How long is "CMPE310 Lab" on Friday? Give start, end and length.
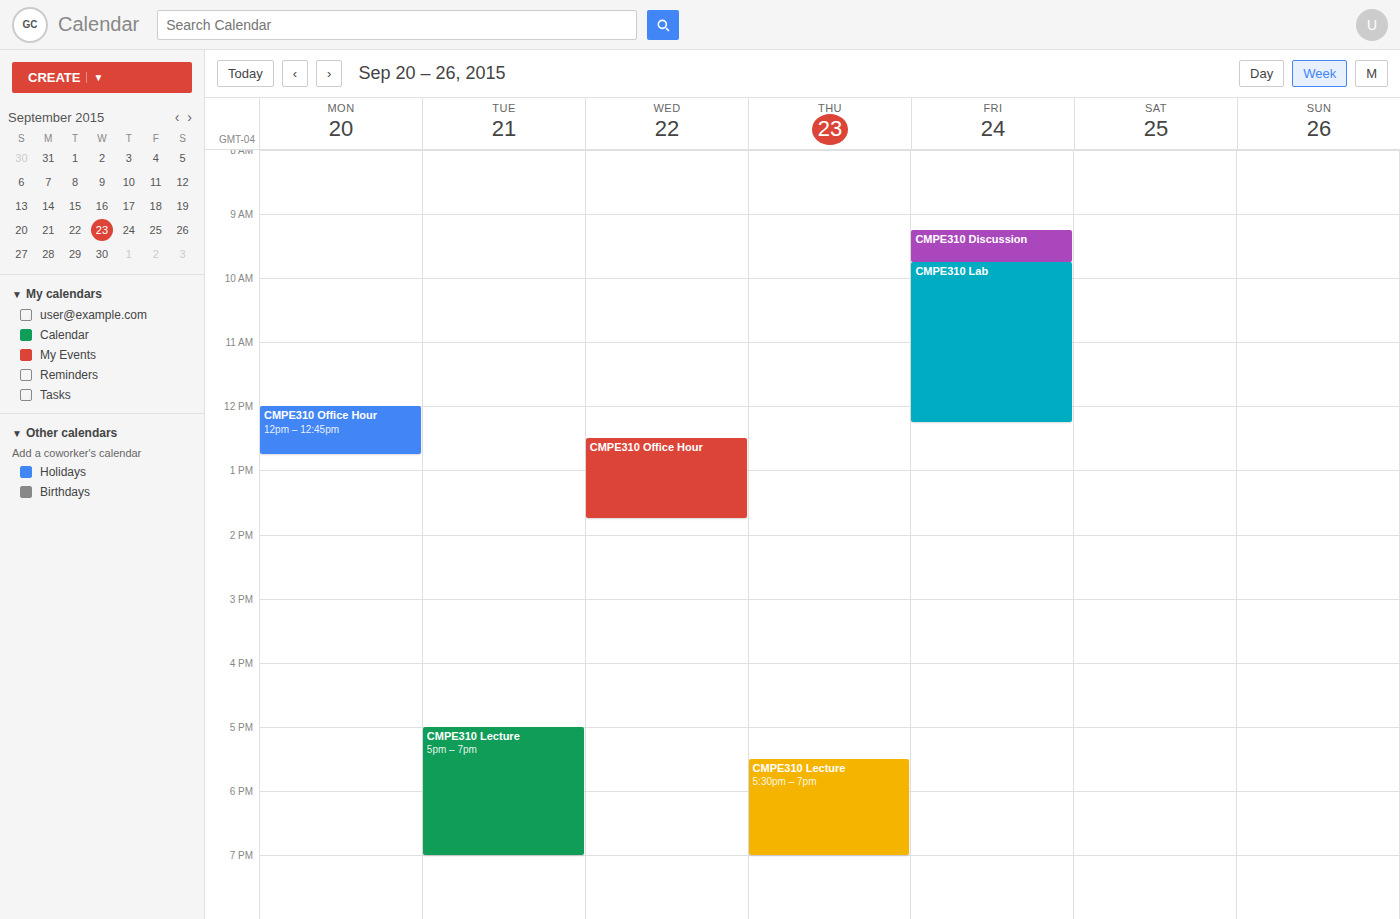
9:45 AM to 12:15 PM, 2 hours 30 minutes